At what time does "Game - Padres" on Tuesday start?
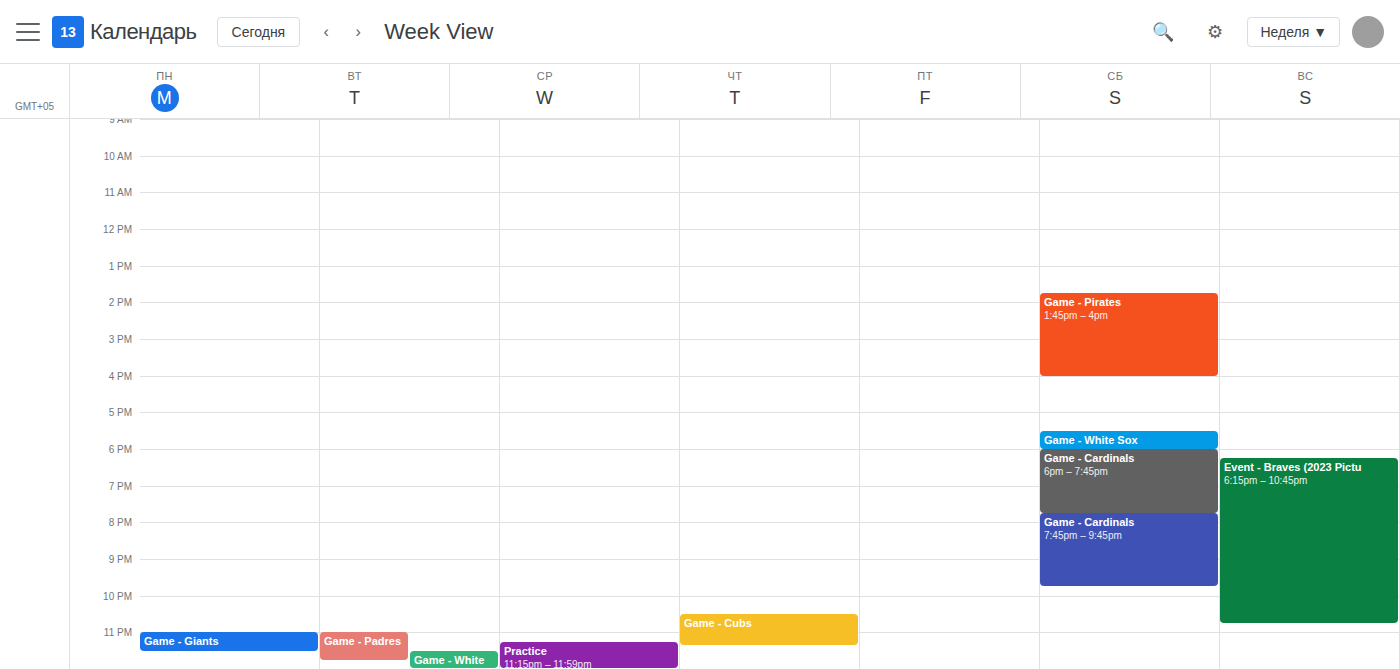
11:00 PM